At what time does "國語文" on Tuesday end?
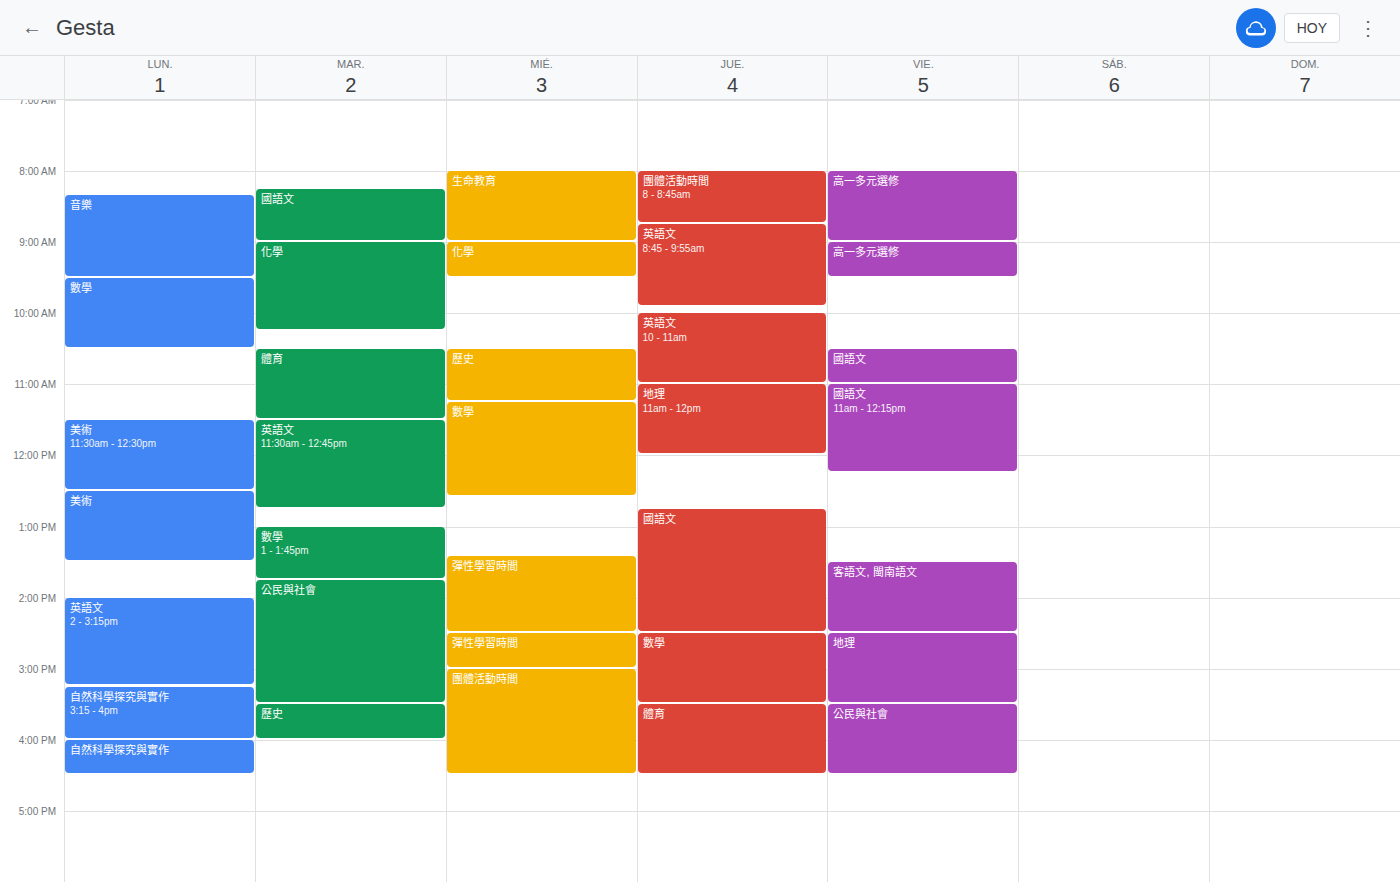
09:00